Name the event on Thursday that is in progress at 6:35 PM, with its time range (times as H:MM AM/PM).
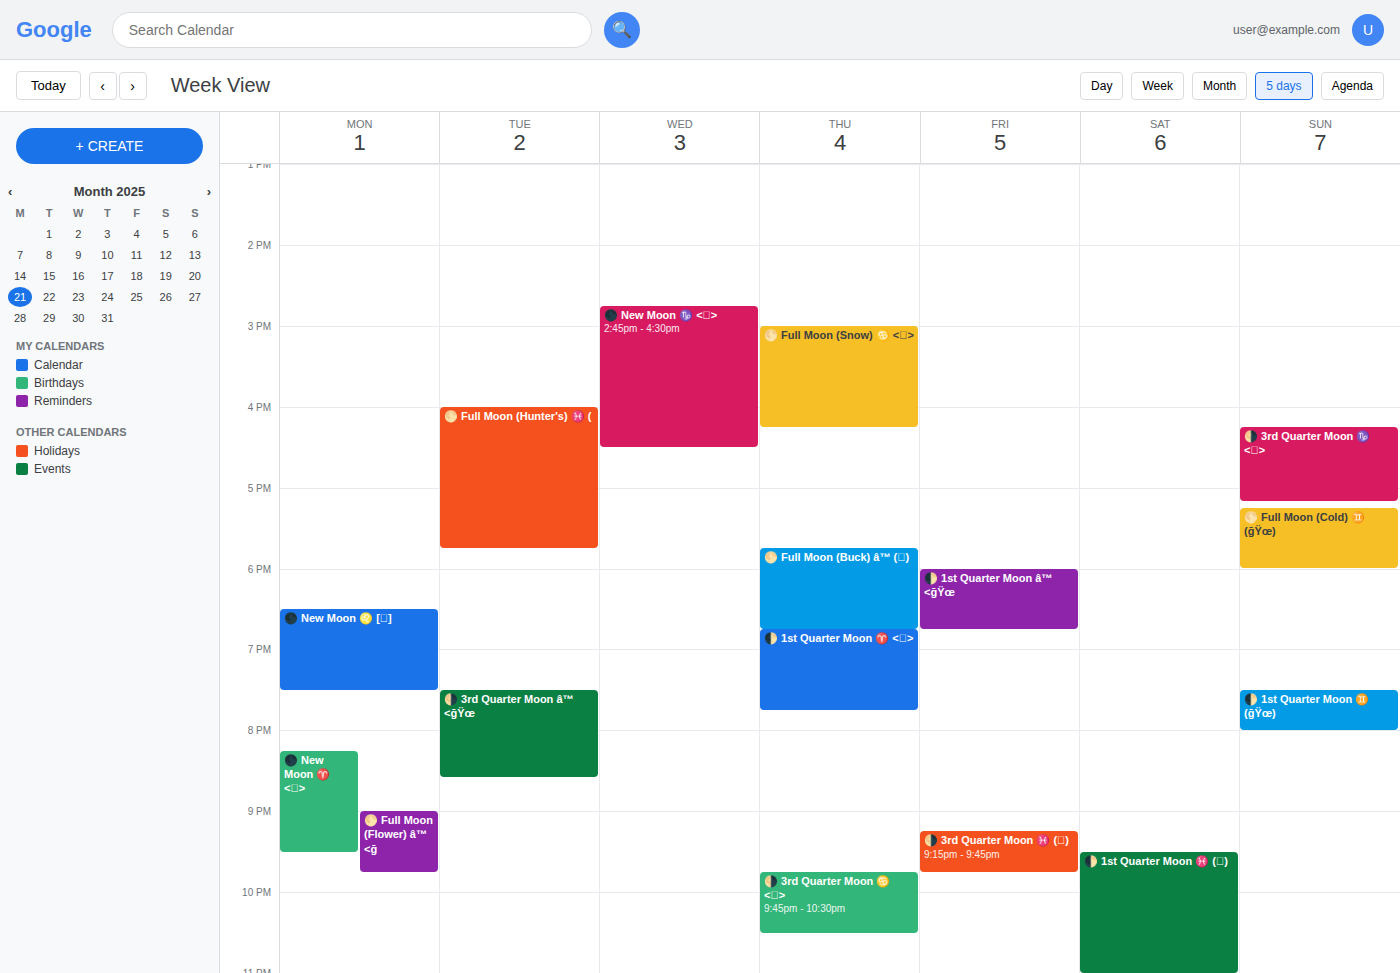
"🌕 Full Moon (Buck) â™ (🜂)", 5:45 PM to 6:45 PM